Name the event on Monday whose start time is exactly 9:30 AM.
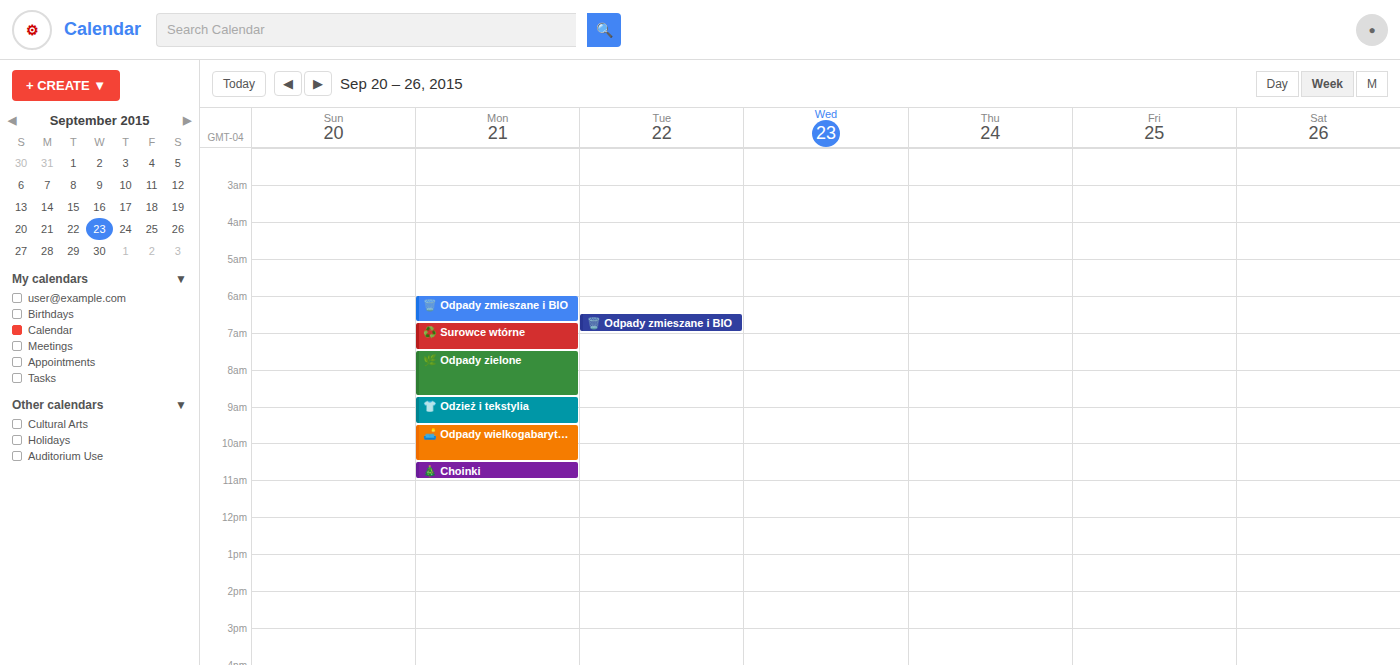
"🛋️ Odpady wielkogabarytowe"